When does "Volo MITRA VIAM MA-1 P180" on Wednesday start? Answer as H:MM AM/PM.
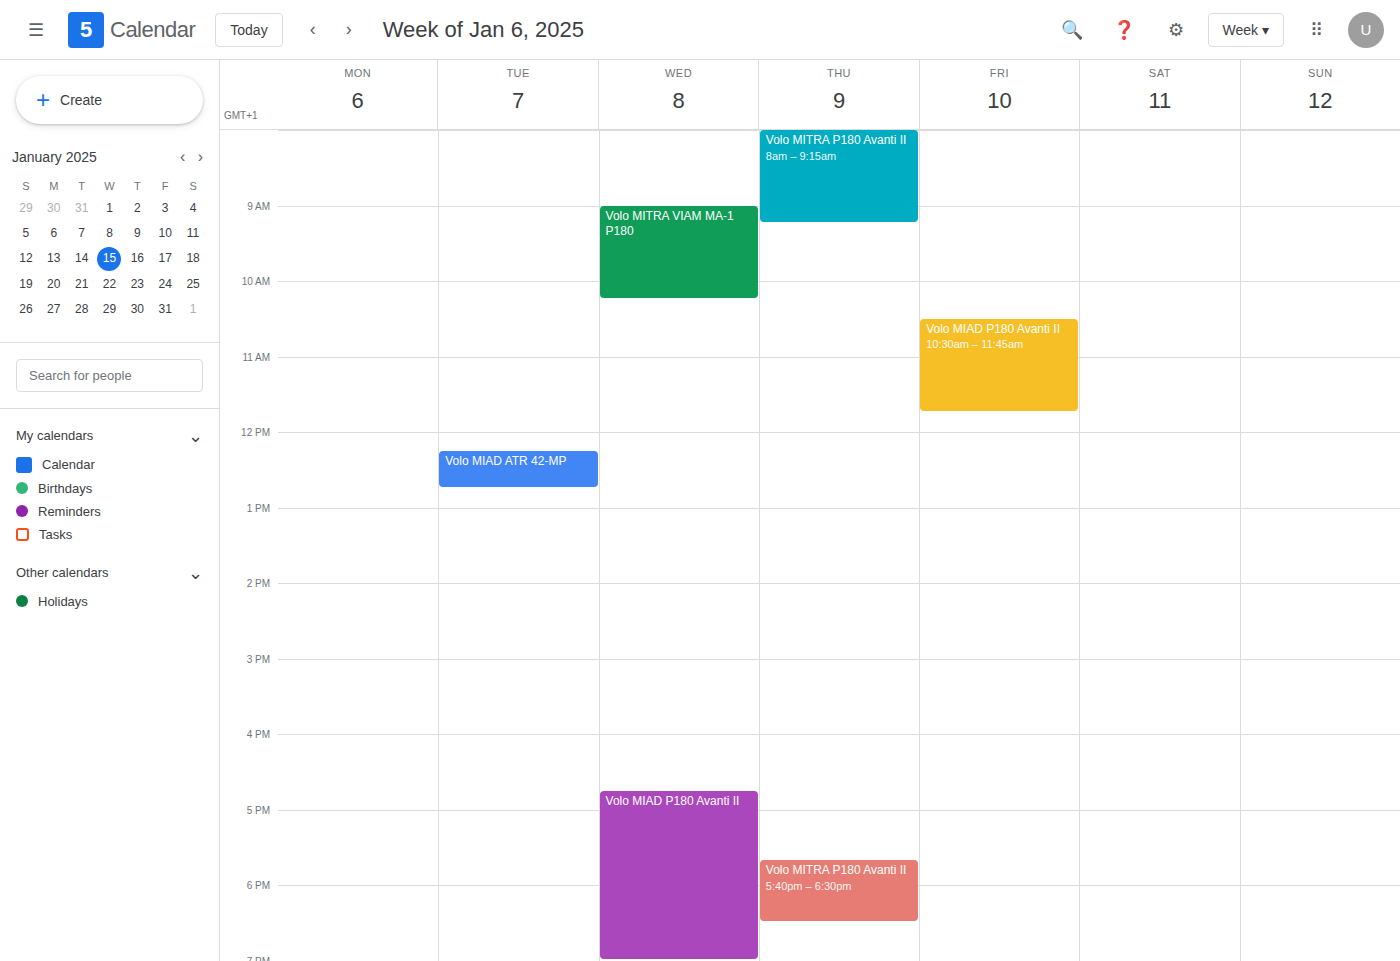
9:00 AM